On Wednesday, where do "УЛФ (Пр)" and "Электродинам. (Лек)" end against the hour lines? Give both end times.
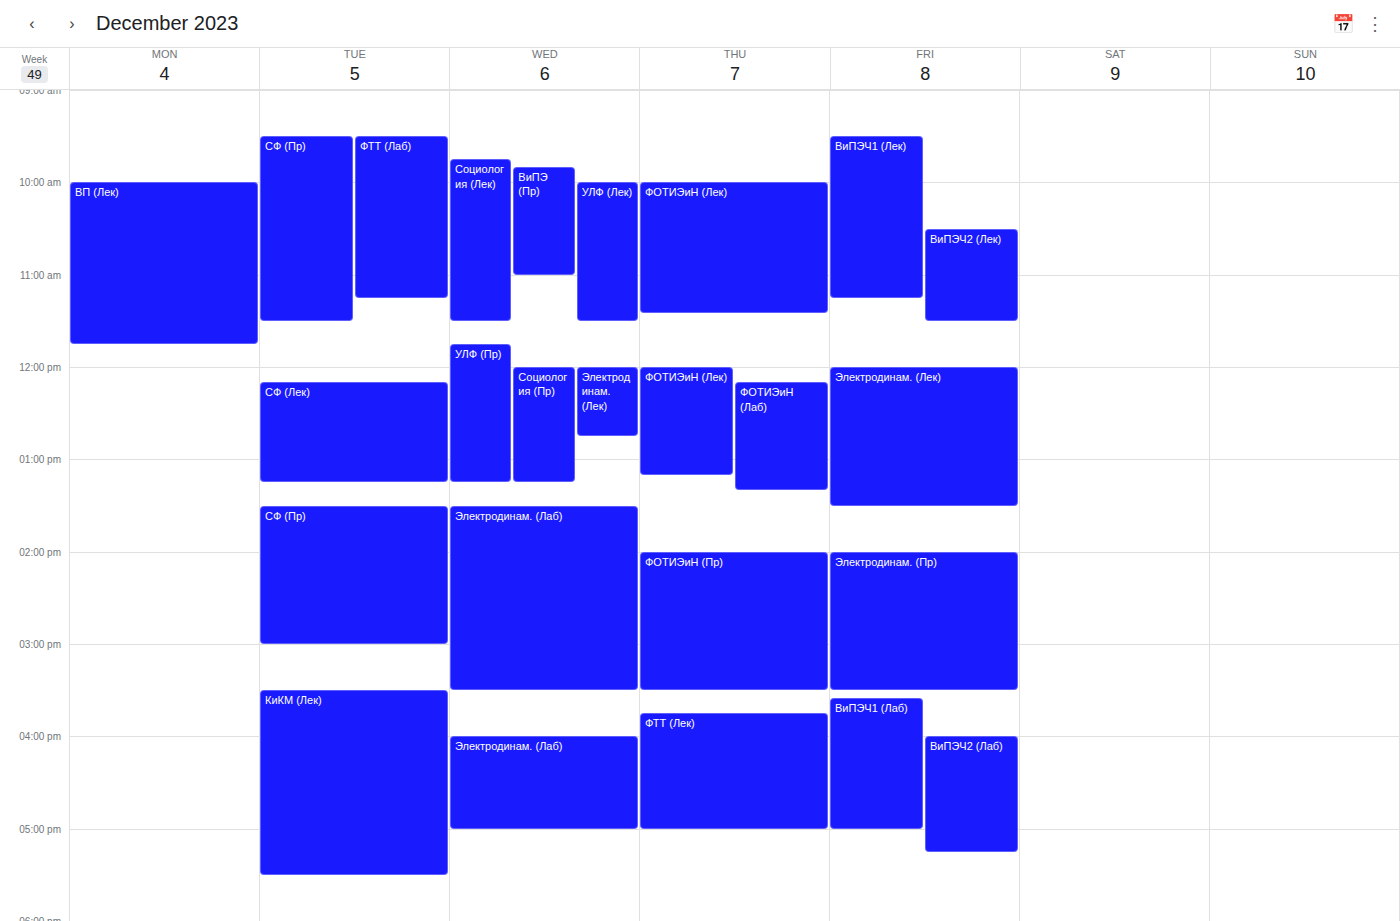
"УЛФ (Пр)": 13:15, neither: a quarter of the way from the 13:00 line to the 14:00 line. "Электродинам. (Лек)": 12:45, neither: three quarters of the way from the 12:00 line to the 13:00 line.